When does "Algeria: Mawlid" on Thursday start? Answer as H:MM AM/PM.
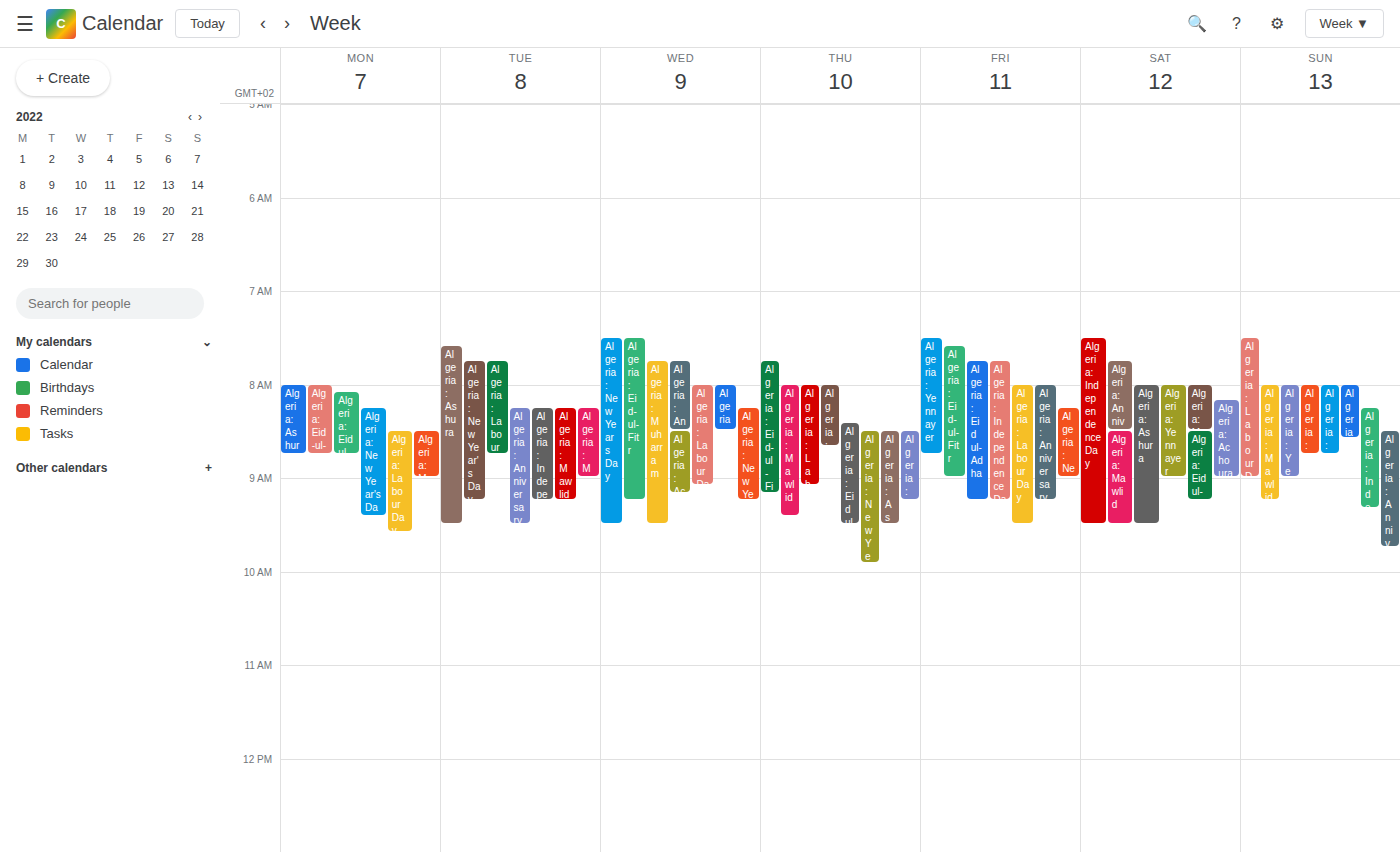
8:00 AM